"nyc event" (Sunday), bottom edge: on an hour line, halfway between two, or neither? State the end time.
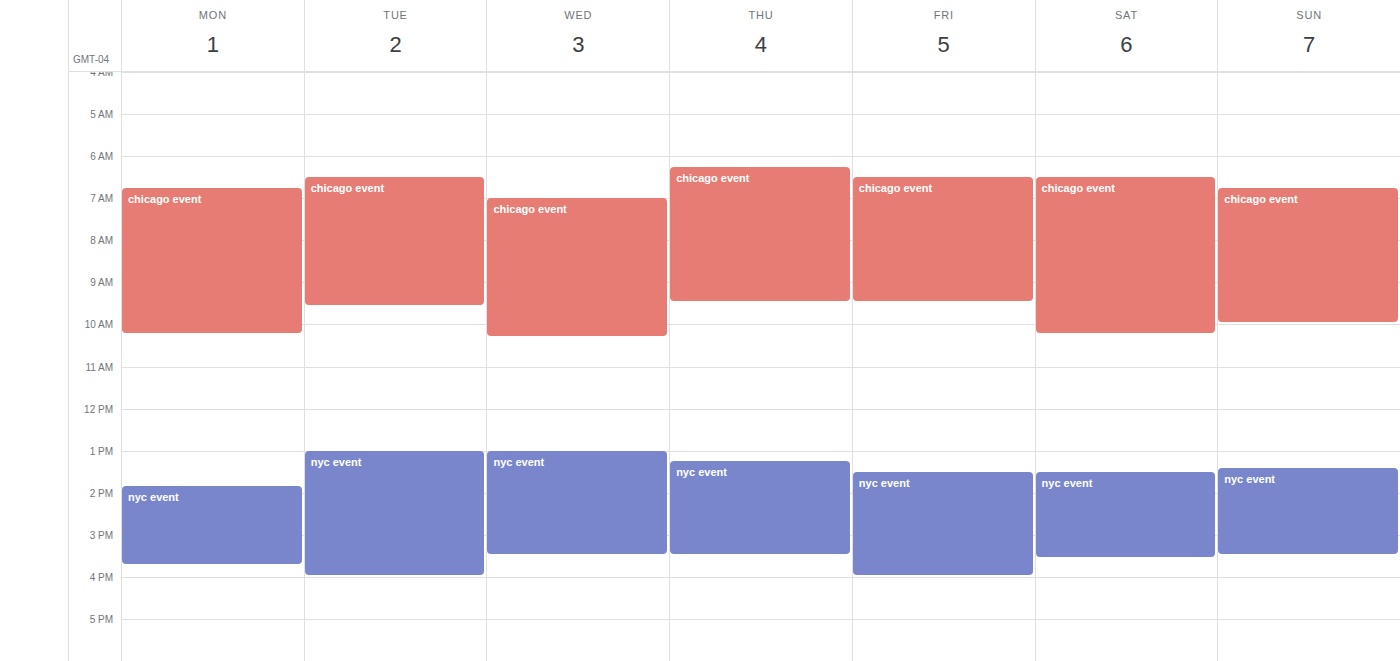
3:30 PM -- halfway between the 3 PM and 4 PM lines.